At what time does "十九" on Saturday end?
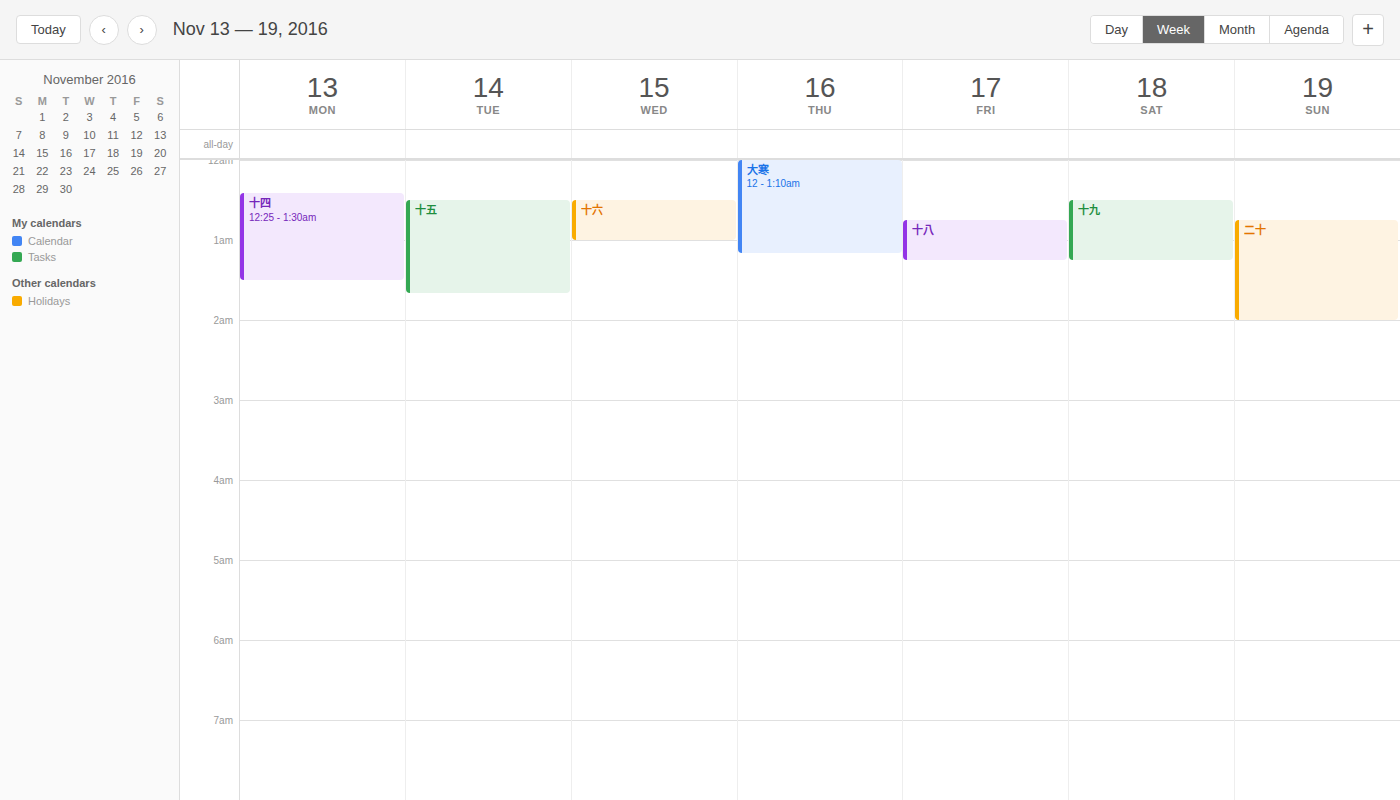
1:15 AM